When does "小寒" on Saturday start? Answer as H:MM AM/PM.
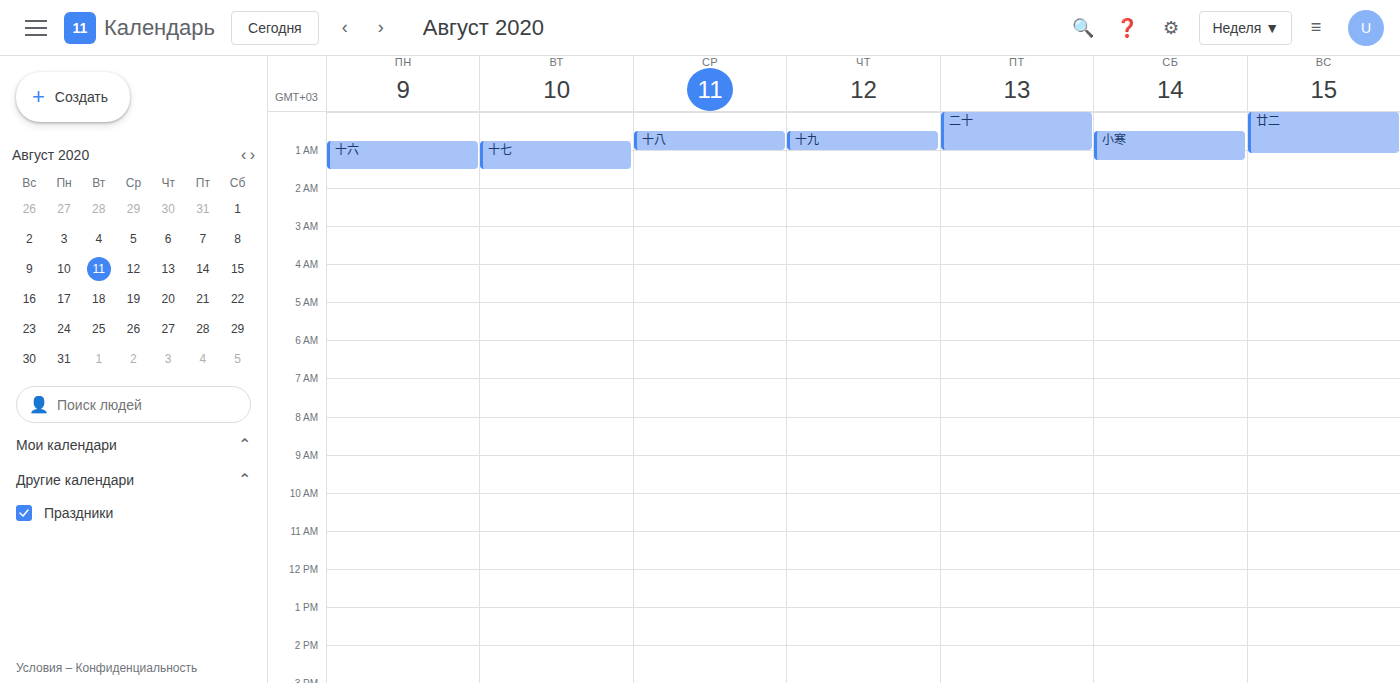
12:30 AM